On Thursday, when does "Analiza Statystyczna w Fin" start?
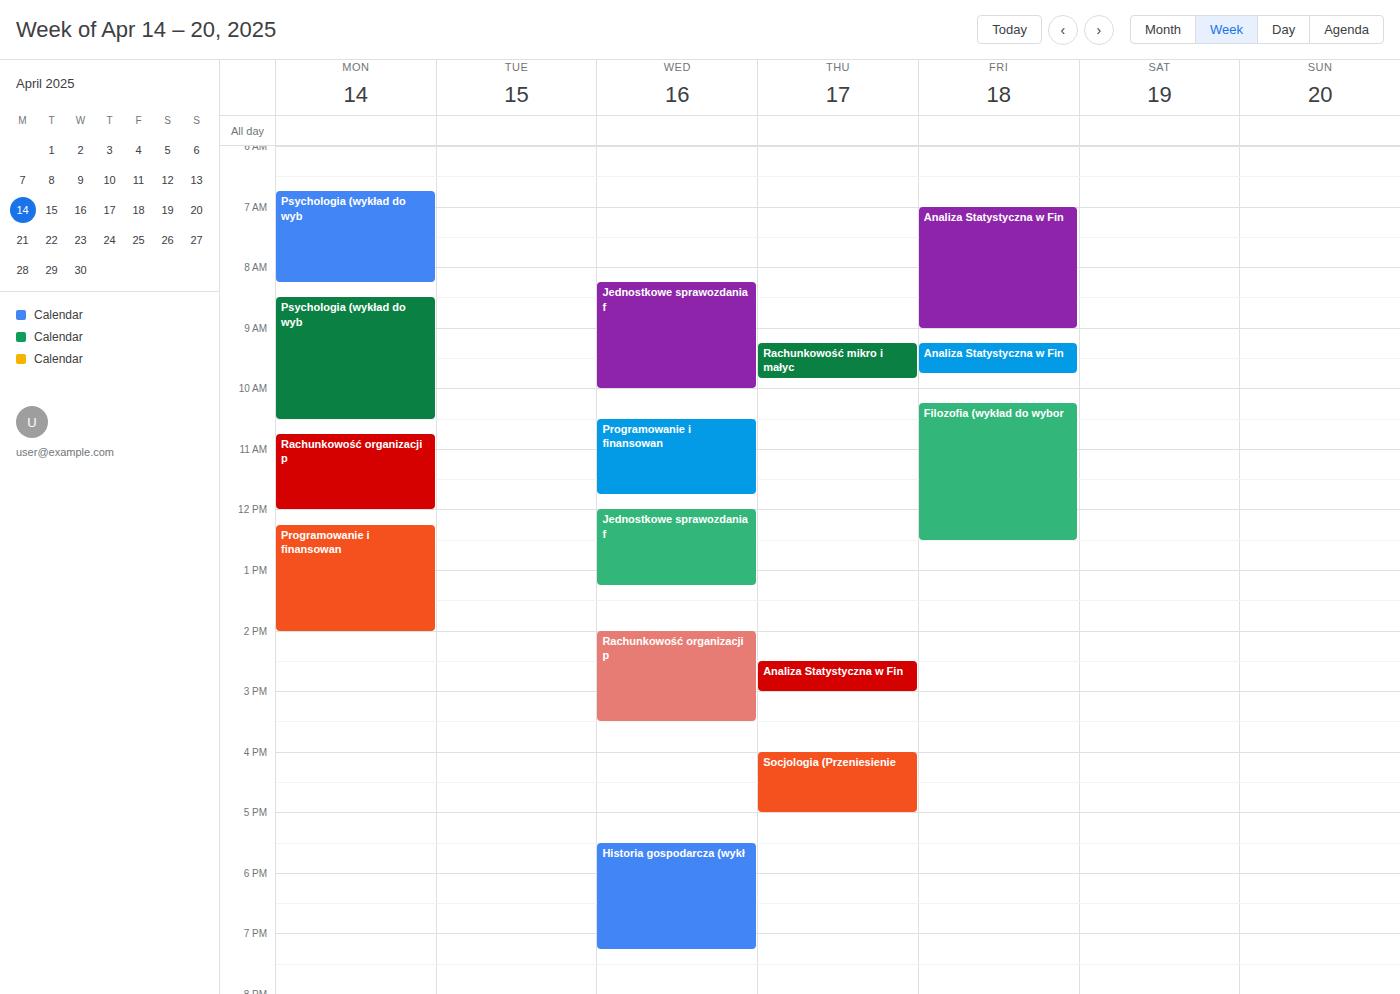
2:30 PM